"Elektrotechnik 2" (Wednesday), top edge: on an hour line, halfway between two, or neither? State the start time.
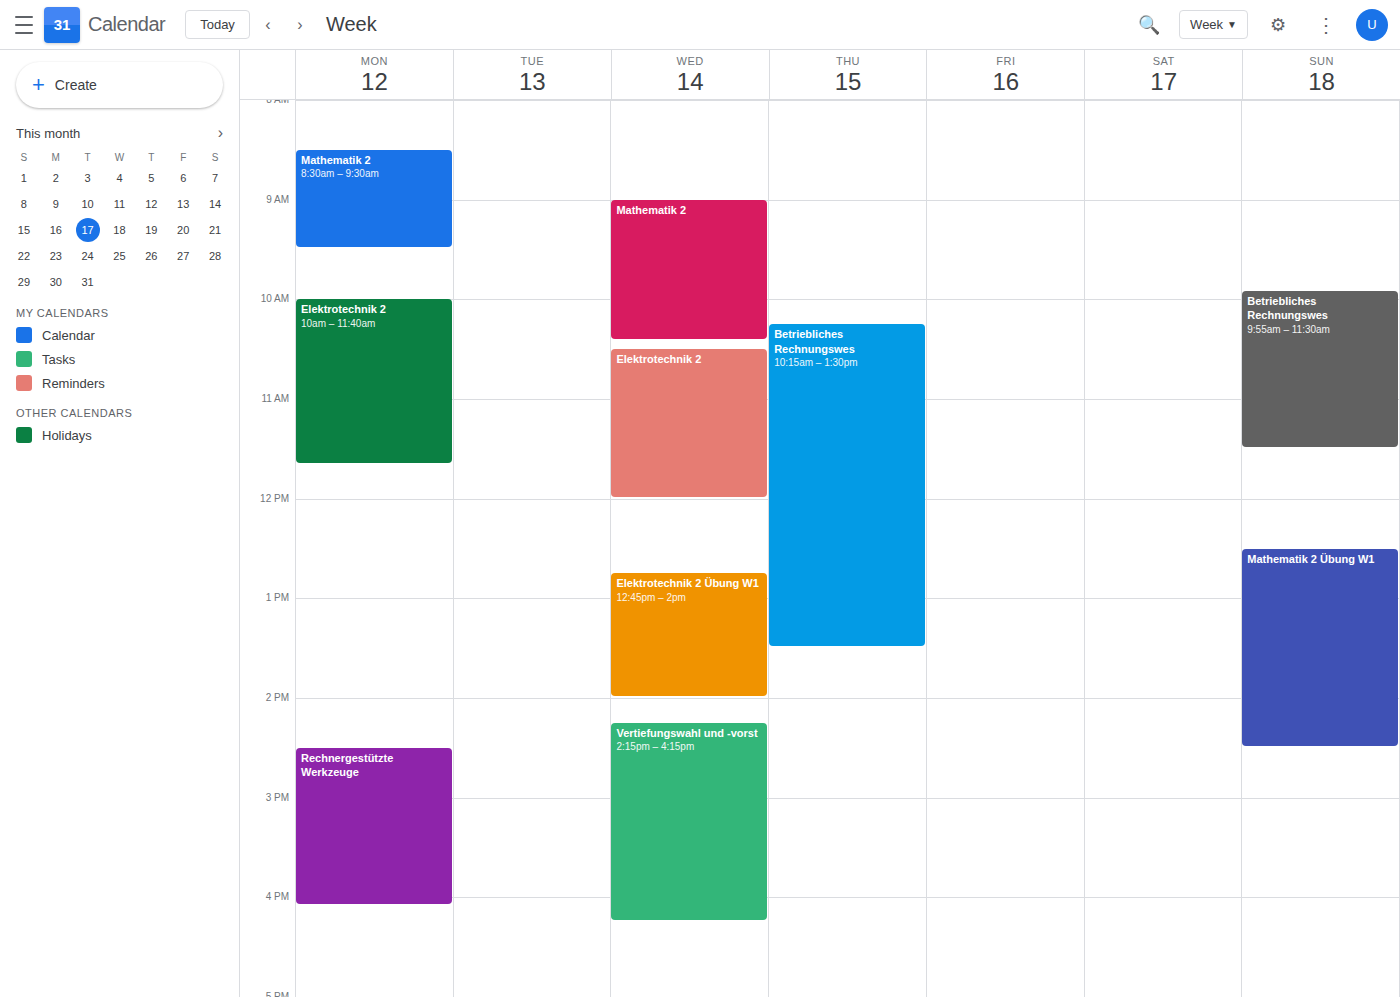
10:30 AM -- halfway between the 10 AM and 11 AM lines.